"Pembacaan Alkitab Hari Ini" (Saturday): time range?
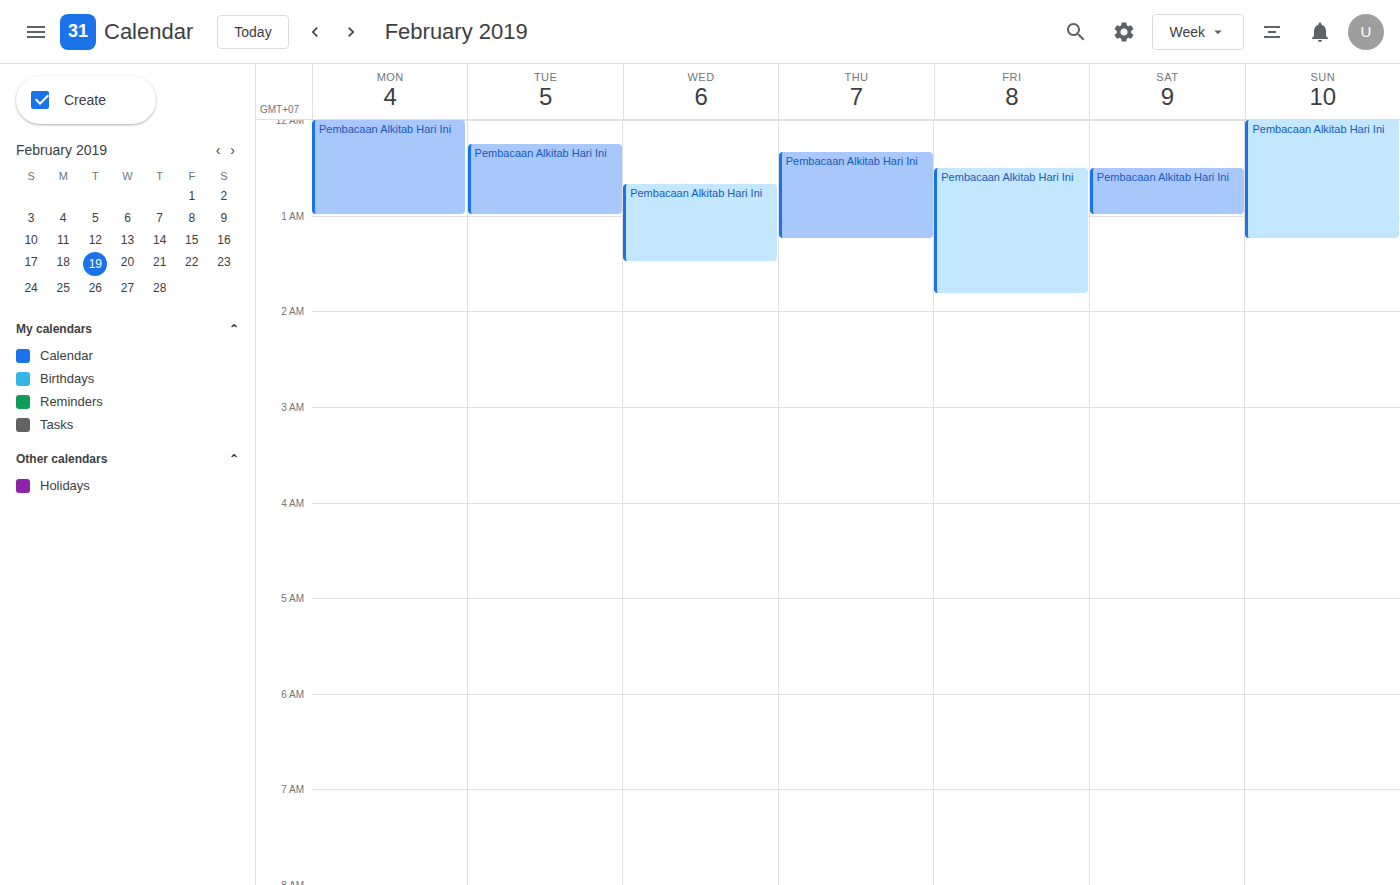
12:30 AM to 1:00 AM